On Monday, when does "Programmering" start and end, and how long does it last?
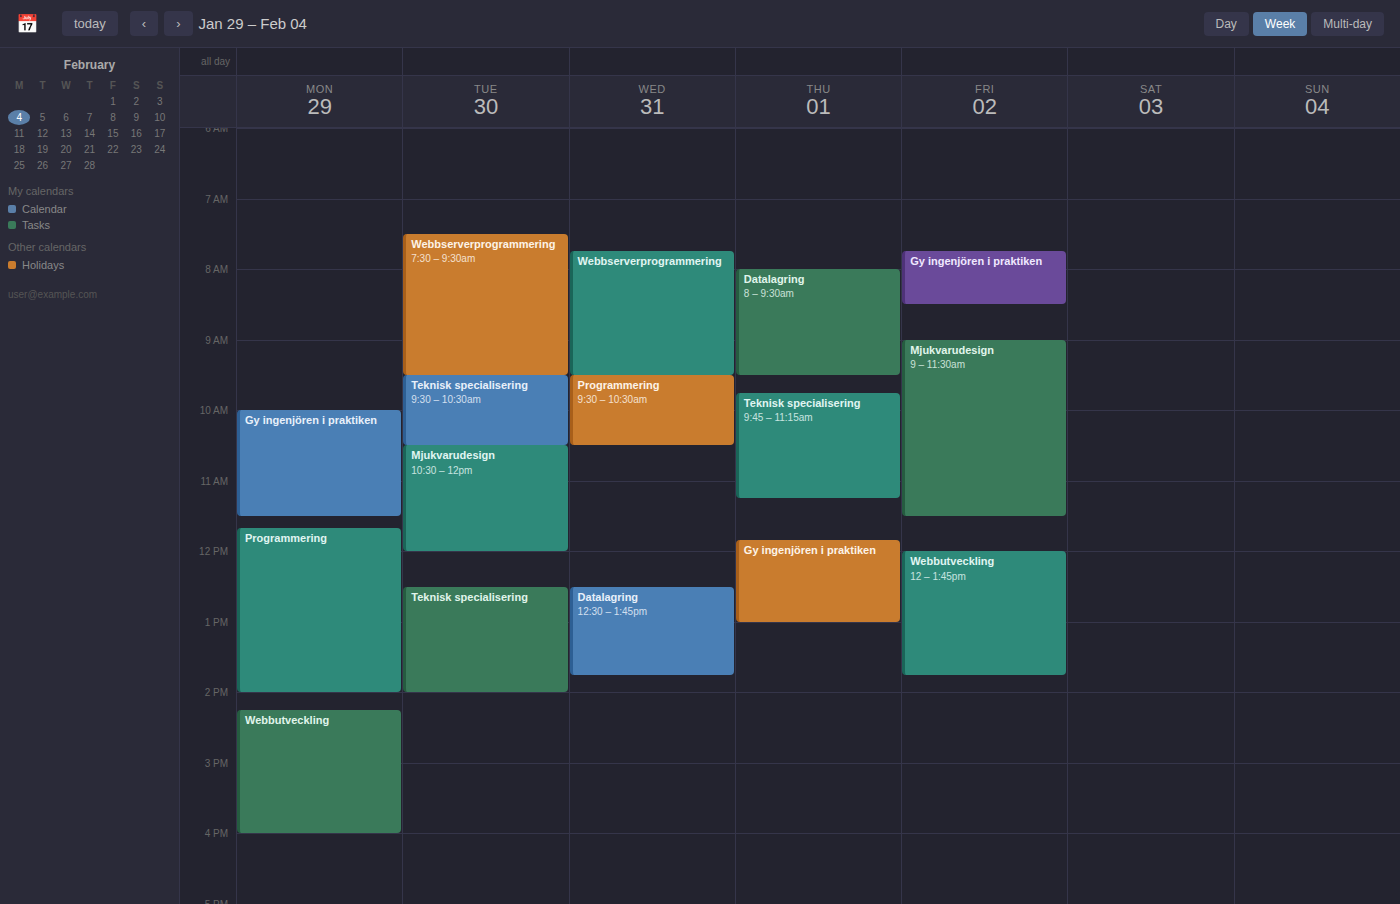
11:40 AM to 2:00 PM, 2 hours 20 minutes